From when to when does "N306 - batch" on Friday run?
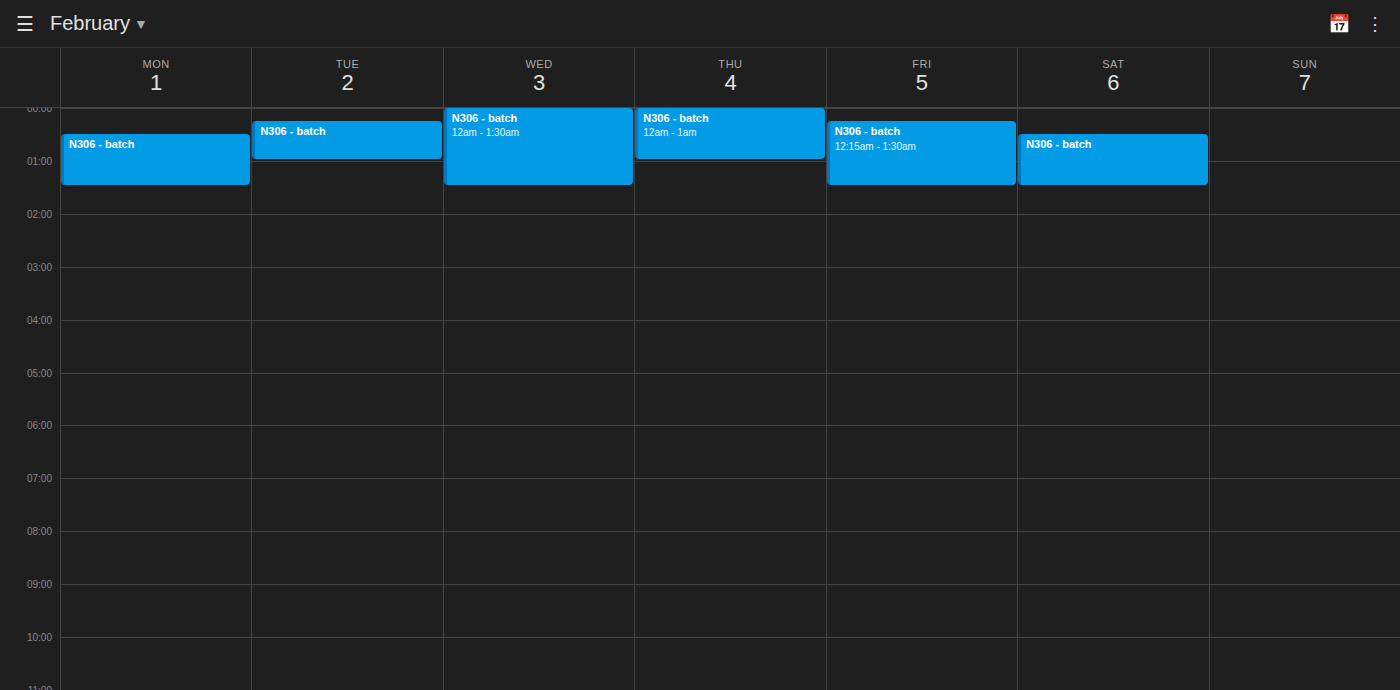
00:15 to 01:30